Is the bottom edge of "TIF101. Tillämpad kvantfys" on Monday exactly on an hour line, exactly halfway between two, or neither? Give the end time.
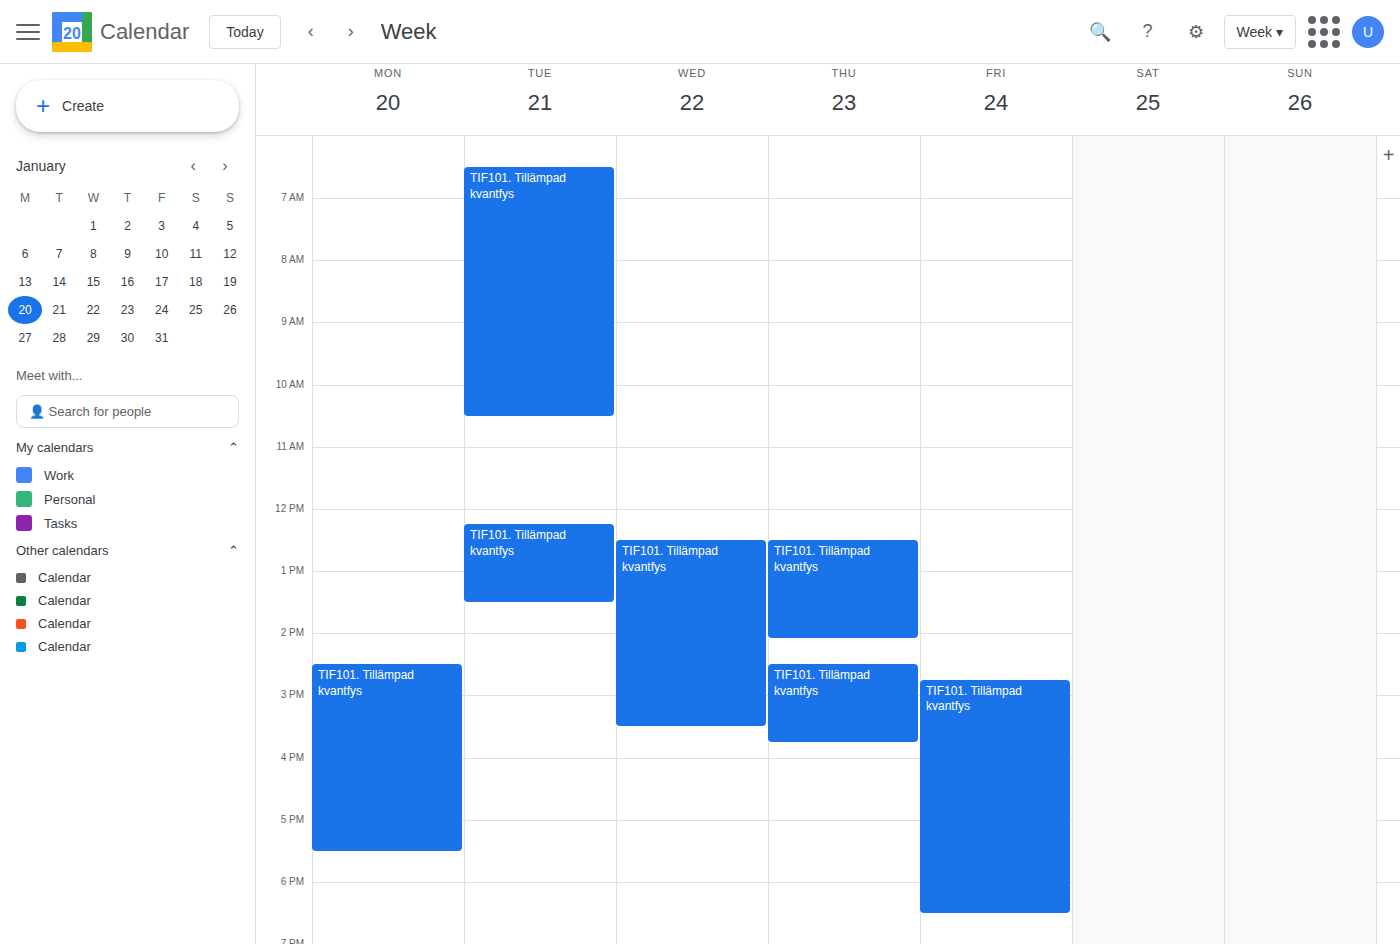
5:30 PM -- halfway between the 5 PM and 6 PM lines.